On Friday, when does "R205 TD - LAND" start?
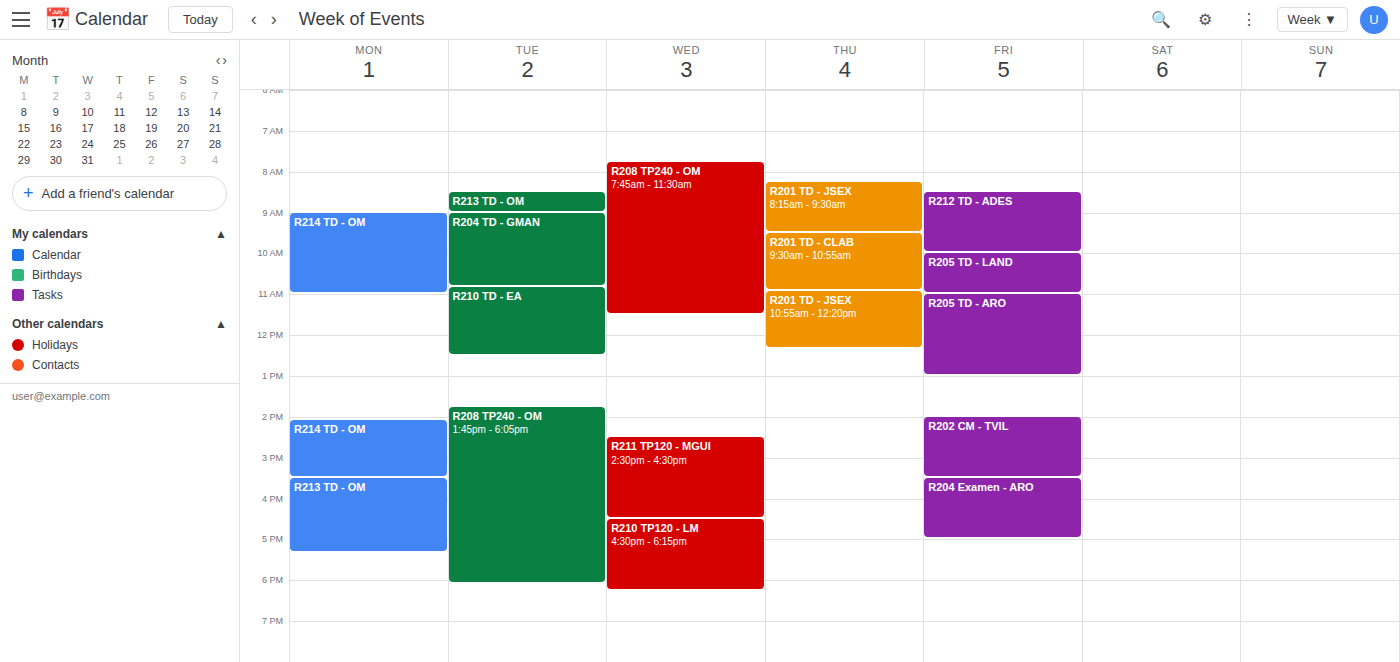
10:00 AM